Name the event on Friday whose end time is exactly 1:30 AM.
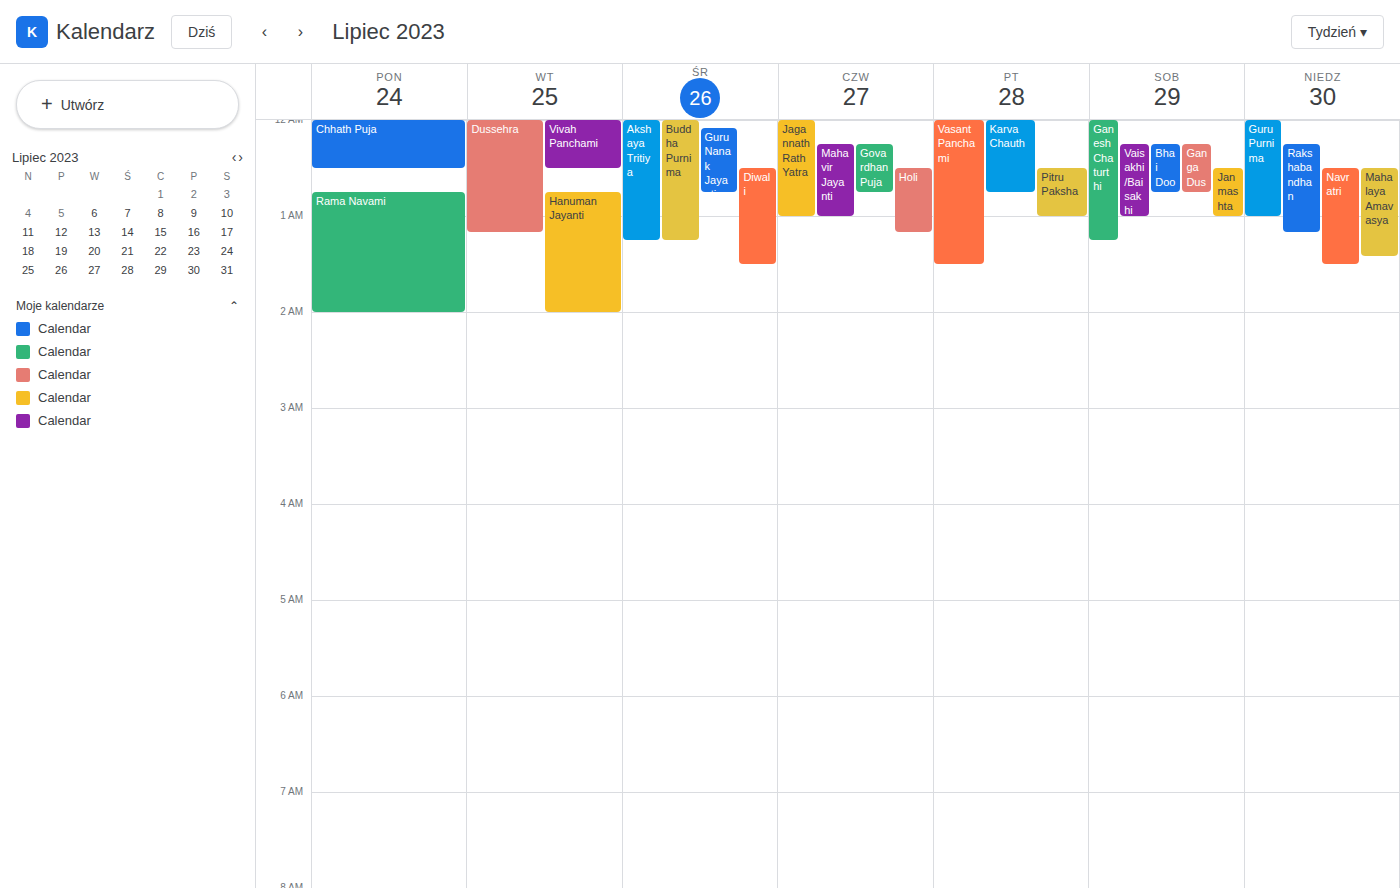
"Vasant Panchami"